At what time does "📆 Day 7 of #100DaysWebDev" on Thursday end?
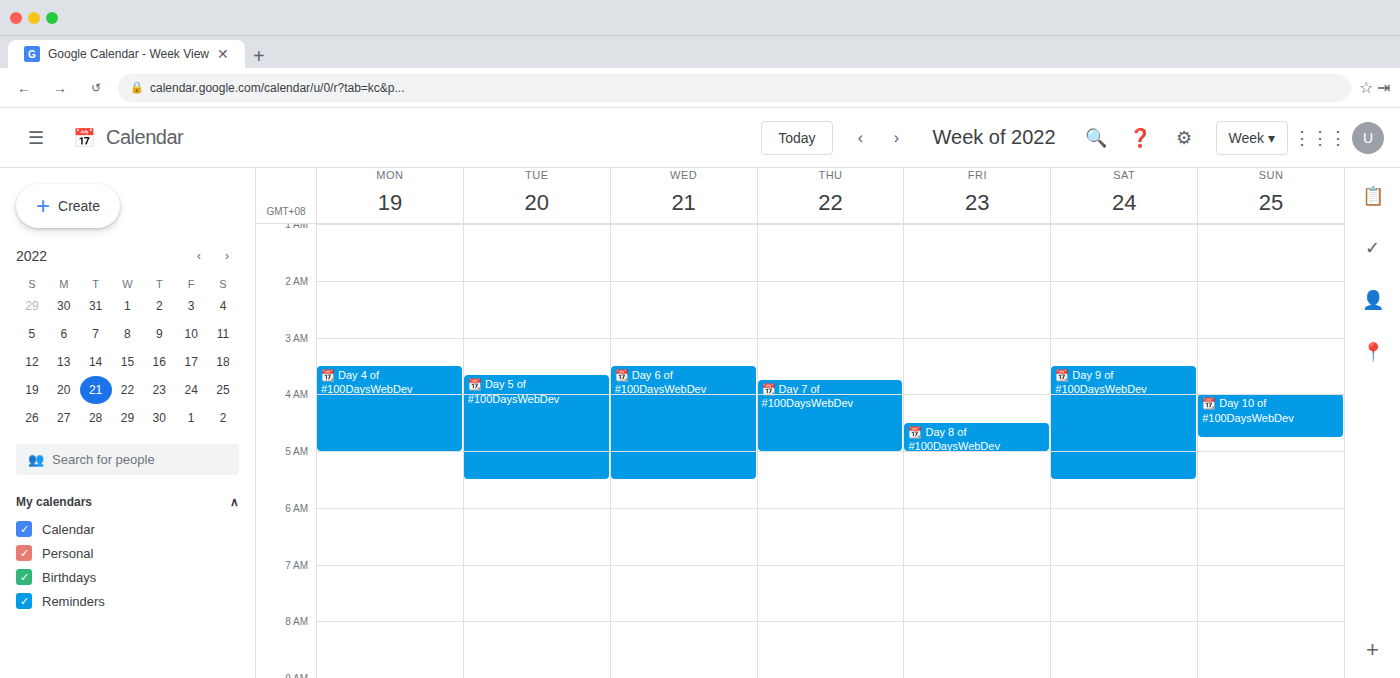
05:00